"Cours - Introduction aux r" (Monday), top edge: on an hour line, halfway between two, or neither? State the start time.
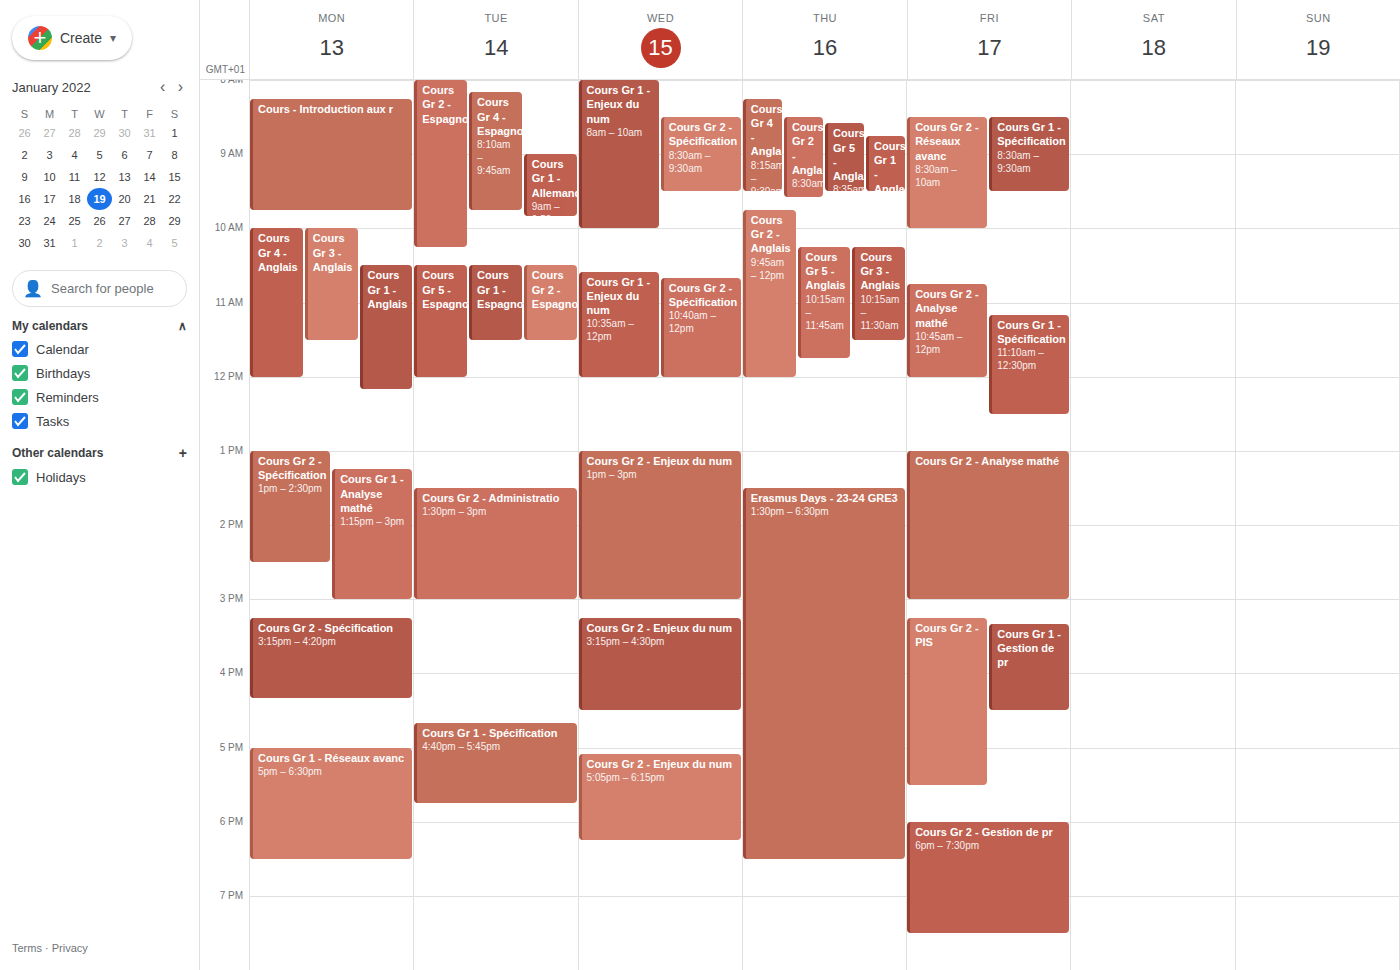
8:15 AM -- neither: a quarter of the way from the 8 AM line to the 9 AM line.